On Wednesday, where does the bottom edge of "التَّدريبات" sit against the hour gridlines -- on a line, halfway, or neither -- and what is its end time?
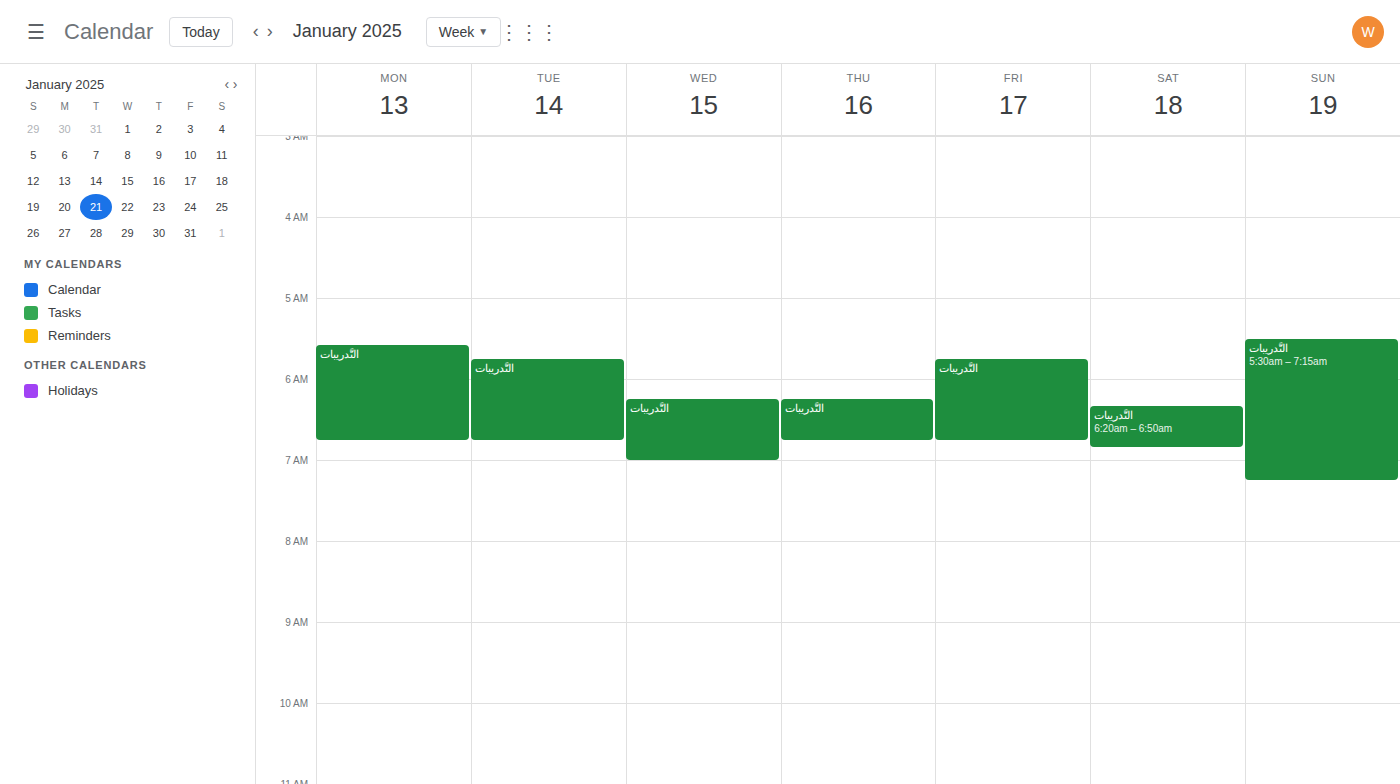
7:00 AM -- exactly on the 7 AM line.